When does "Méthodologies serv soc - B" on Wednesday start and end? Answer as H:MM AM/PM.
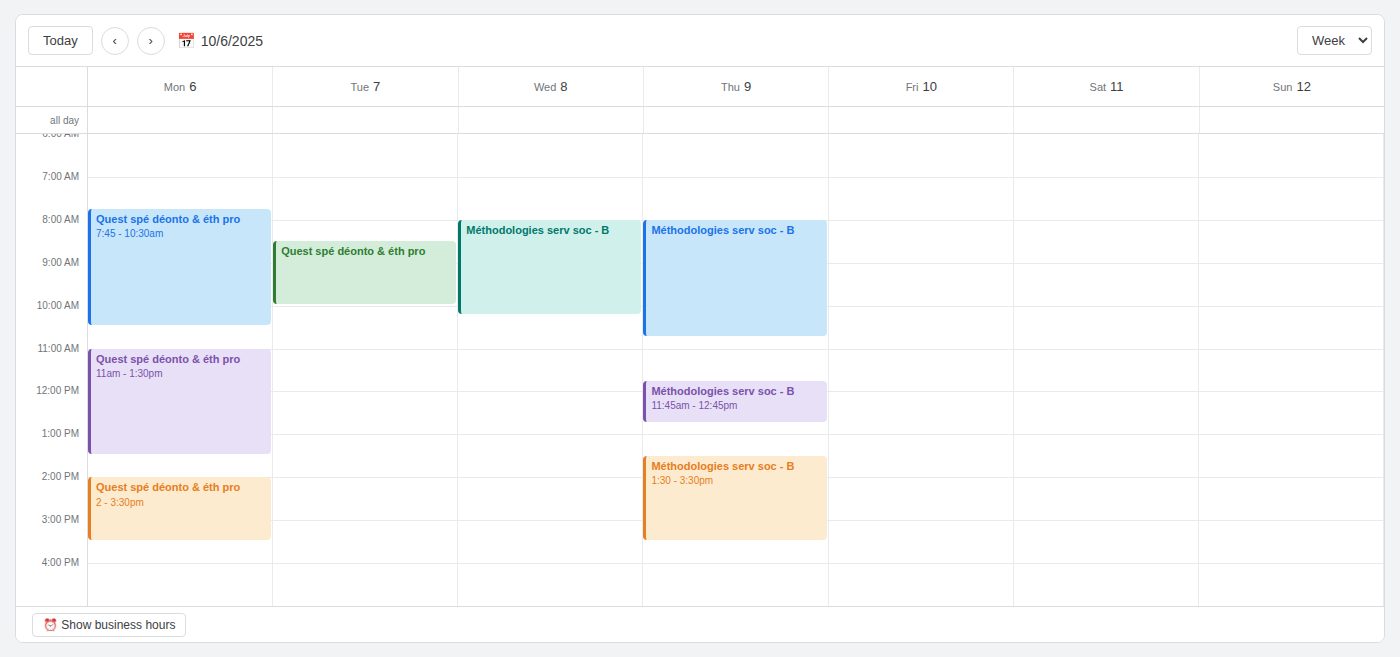
8:00 AM to 10:15 AM